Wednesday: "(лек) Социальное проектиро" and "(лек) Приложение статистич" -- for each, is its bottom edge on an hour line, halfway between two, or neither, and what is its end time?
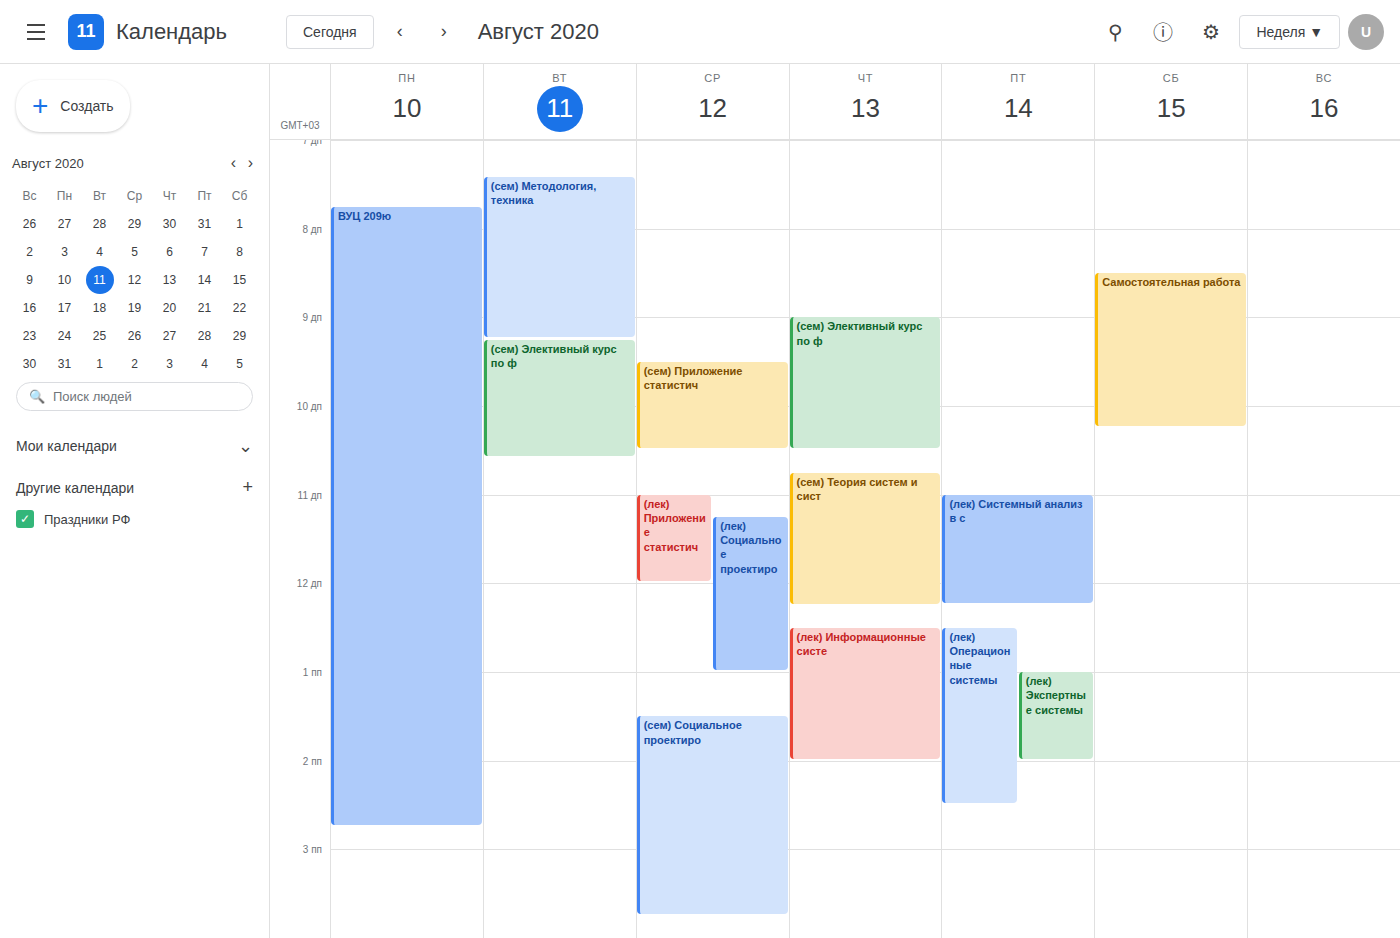
"(лек) Социальное проектиро": 1:00 PM, exactly on the 1 PM line. "(лек) Приложение статистич": 12:00 PM, exactly on the 12 PM line.